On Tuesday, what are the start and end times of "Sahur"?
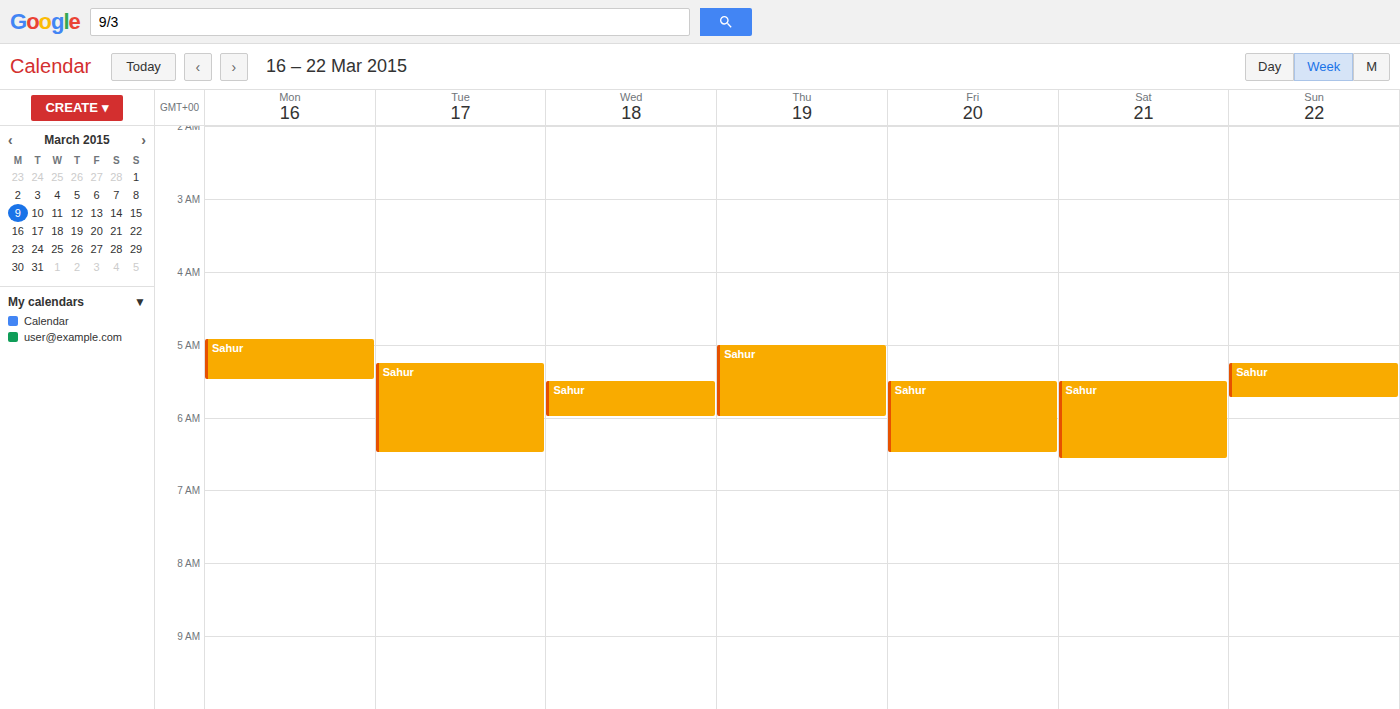
05:15 to 06:30